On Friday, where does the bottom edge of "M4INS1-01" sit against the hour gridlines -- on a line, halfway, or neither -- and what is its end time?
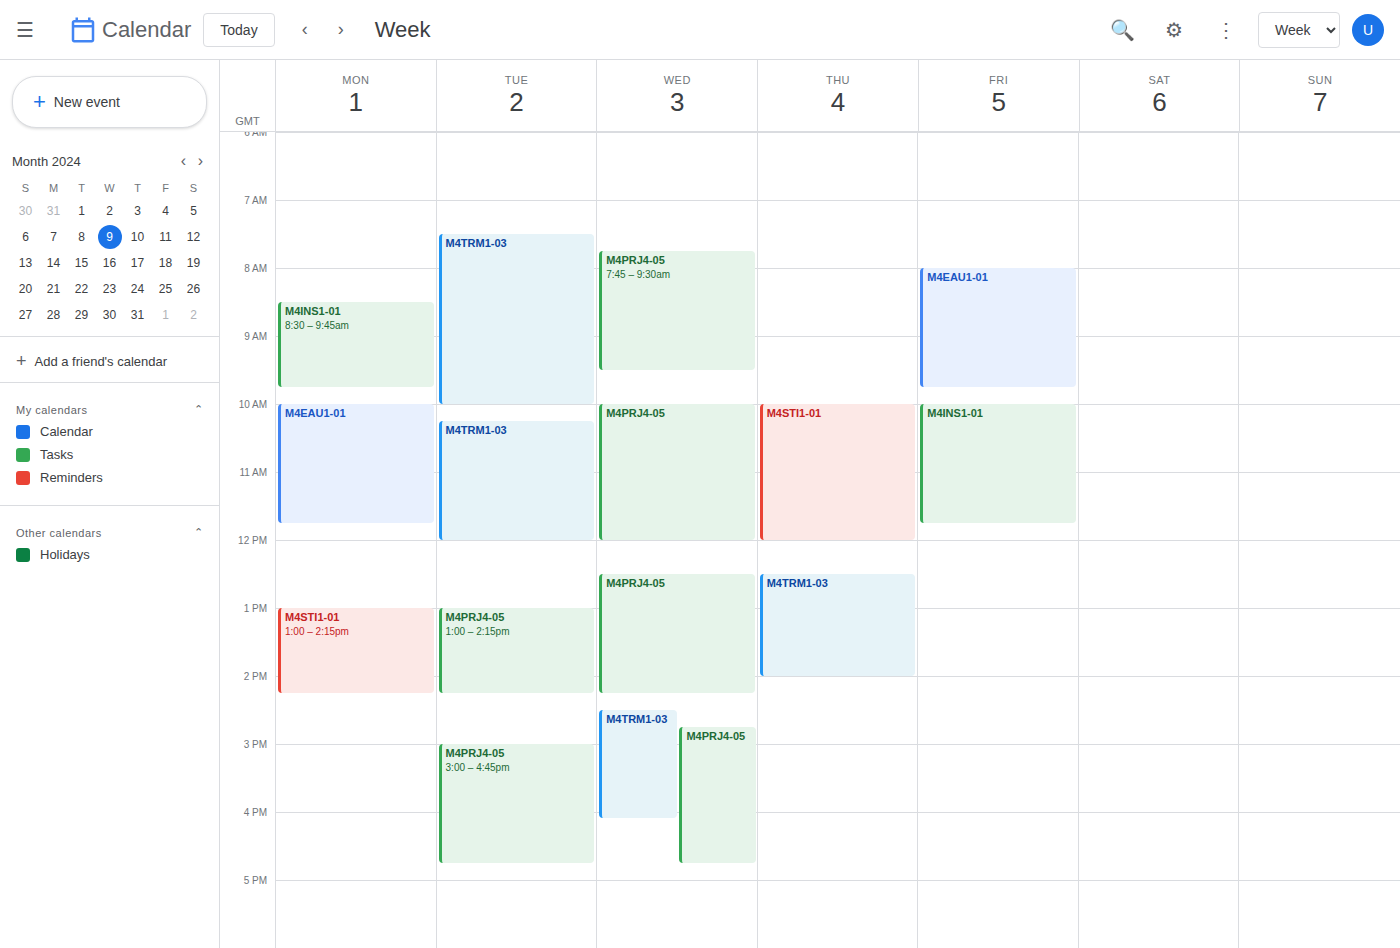
11:45 AM -- neither: three quarters of the way from the 11 AM line to the 12 PM line.